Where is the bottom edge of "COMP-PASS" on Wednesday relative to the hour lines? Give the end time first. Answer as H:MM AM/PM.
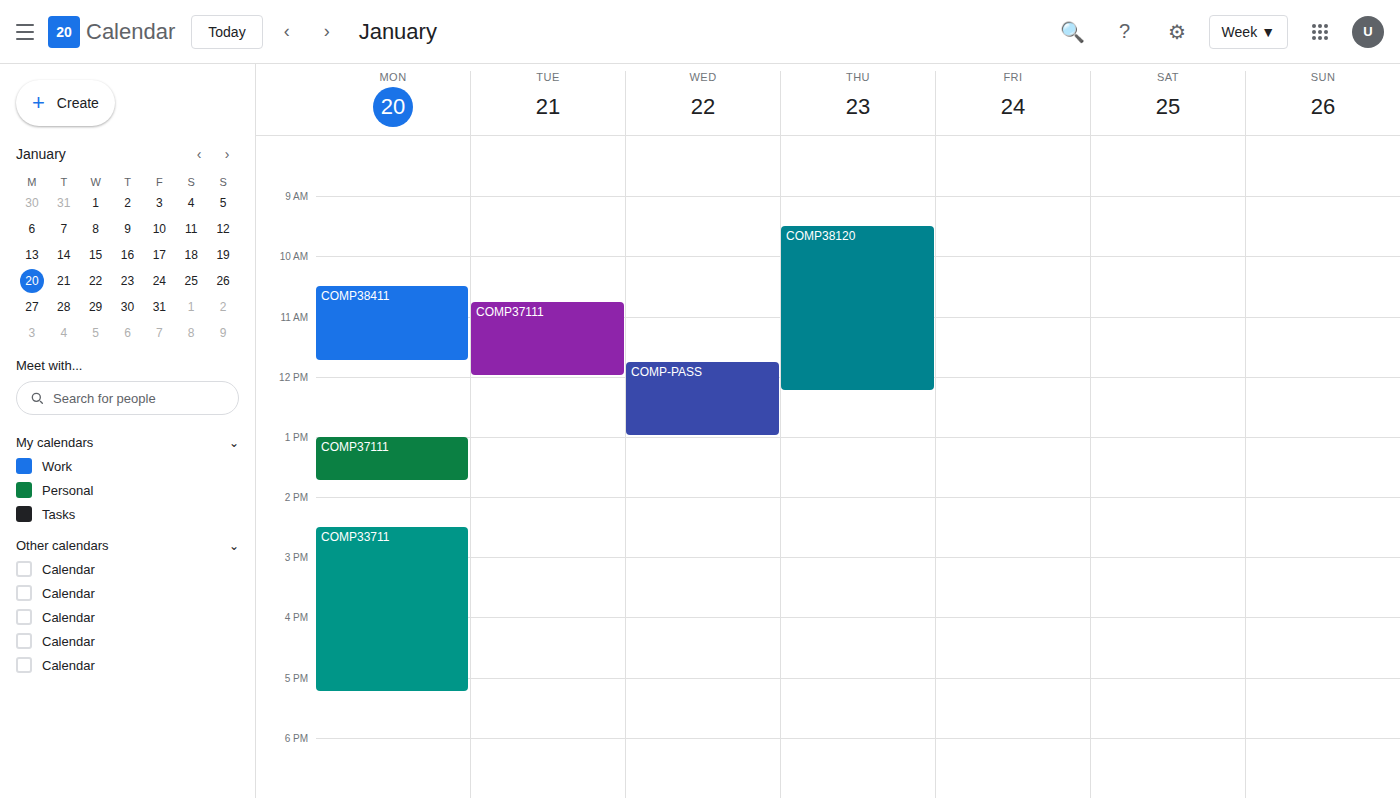
1:00 PM -- exactly on the 1 PM line.